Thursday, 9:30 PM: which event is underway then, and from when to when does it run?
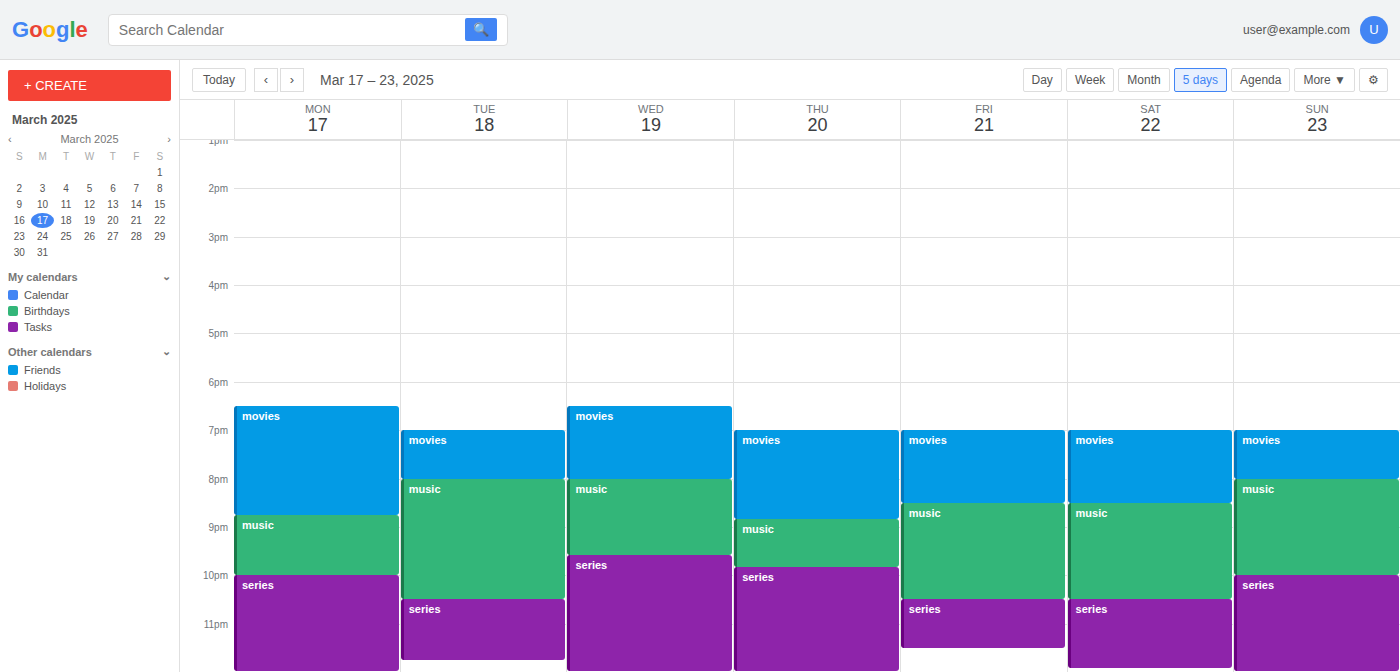
"music", 8:50 PM to 9:50 PM